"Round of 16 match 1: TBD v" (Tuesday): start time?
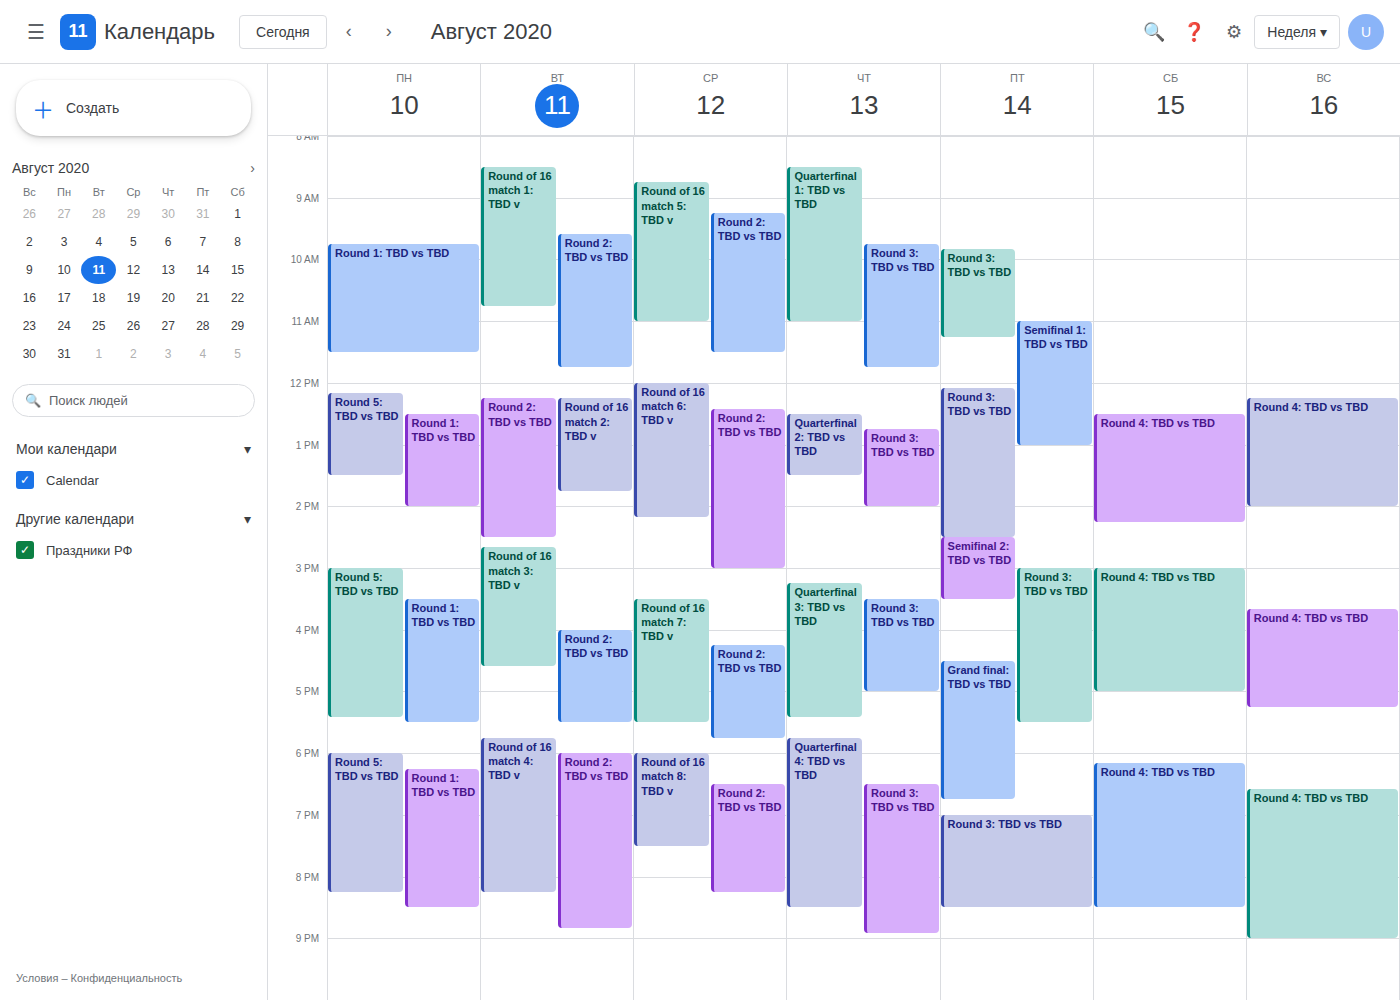
8:30 AM